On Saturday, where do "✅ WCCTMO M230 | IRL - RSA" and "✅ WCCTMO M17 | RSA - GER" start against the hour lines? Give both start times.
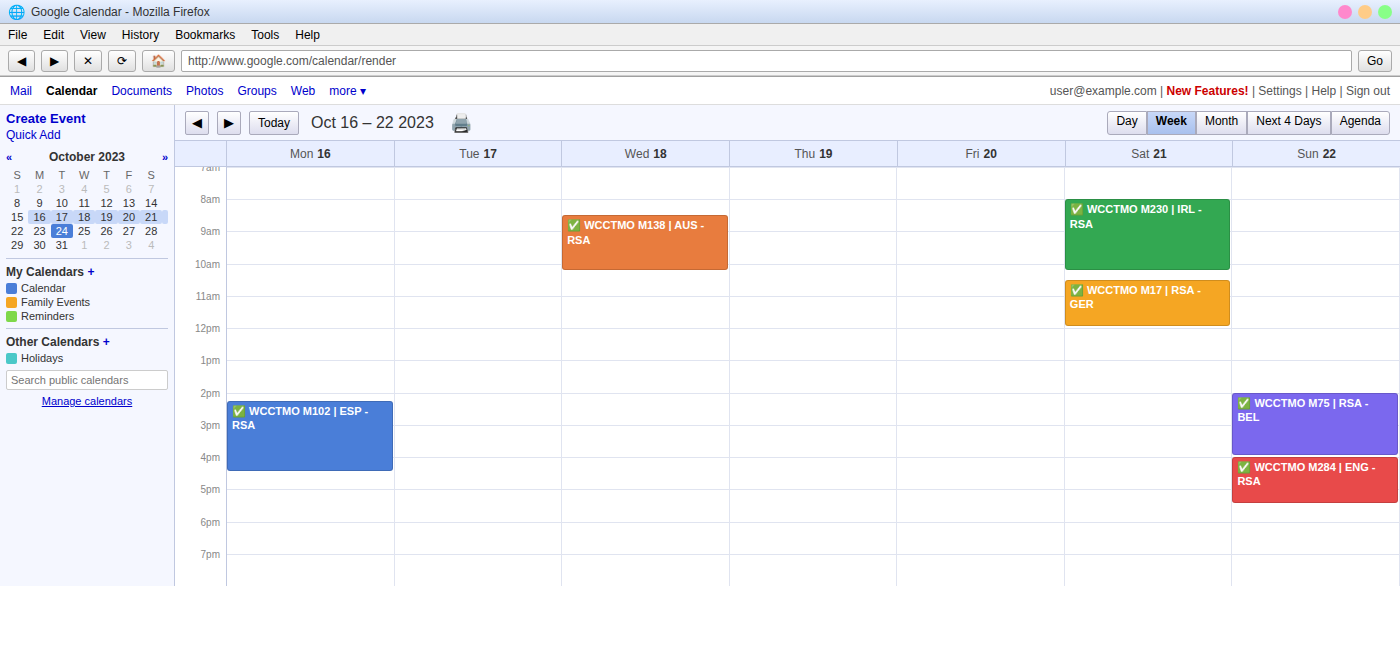
"✅ WCCTMO M230 | IRL - RSA": 08:00, exactly on the 08:00 line. "✅ WCCTMO M17 | RSA - GER": 10:30, halfway between the 10:00 and 11:00 lines.